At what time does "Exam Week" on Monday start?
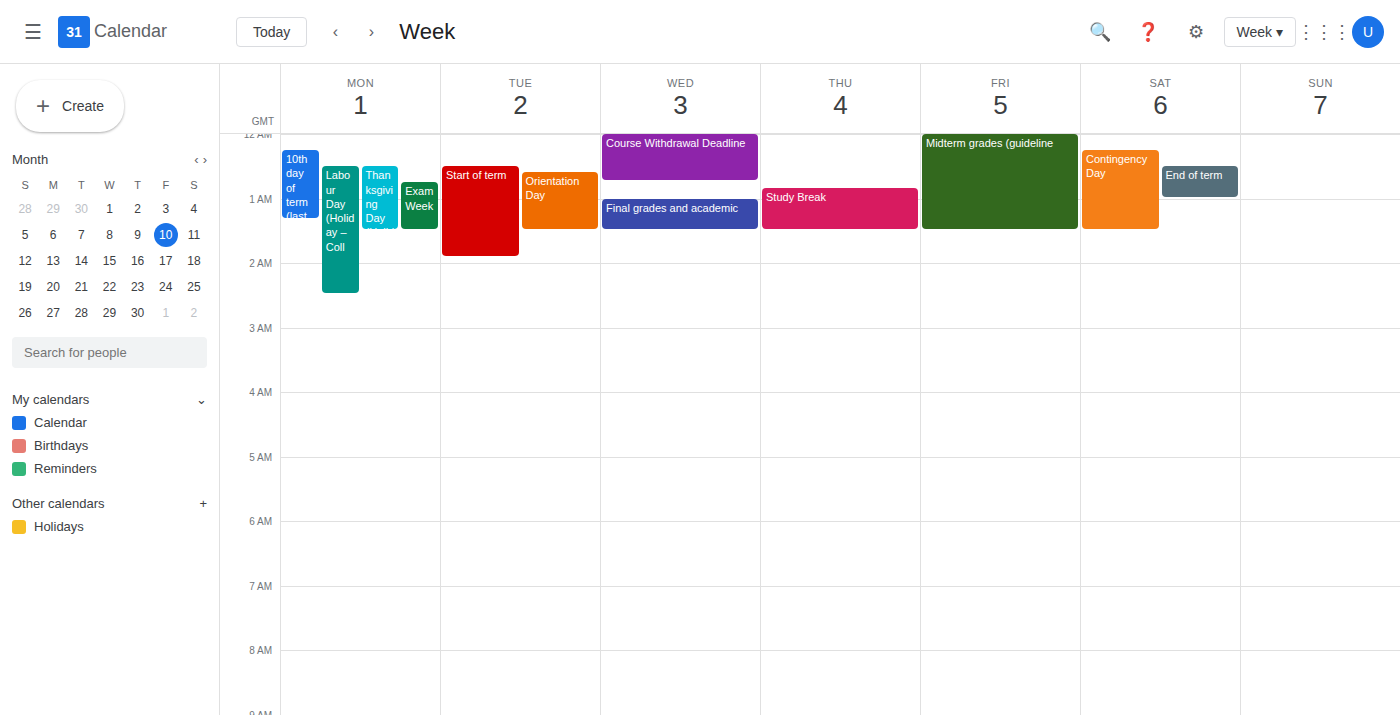
12:45 AM